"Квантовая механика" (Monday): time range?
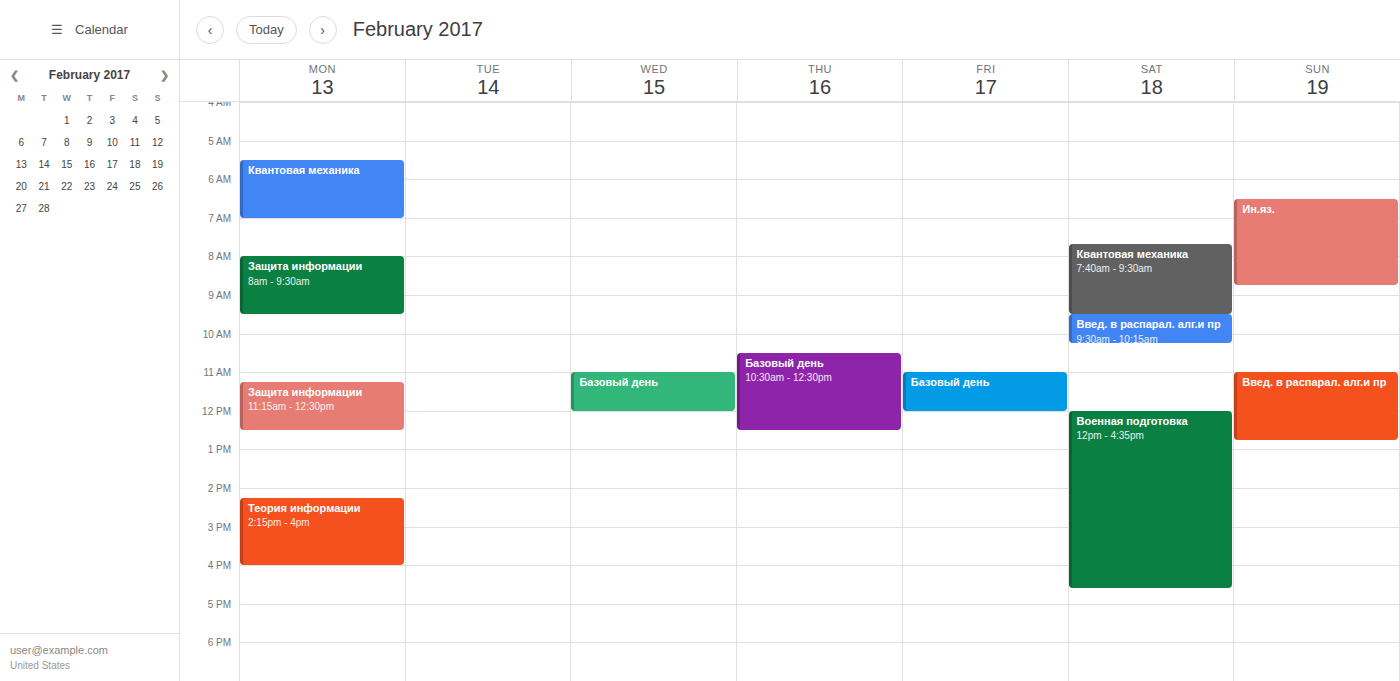
5:30 AM to 7:00 AM